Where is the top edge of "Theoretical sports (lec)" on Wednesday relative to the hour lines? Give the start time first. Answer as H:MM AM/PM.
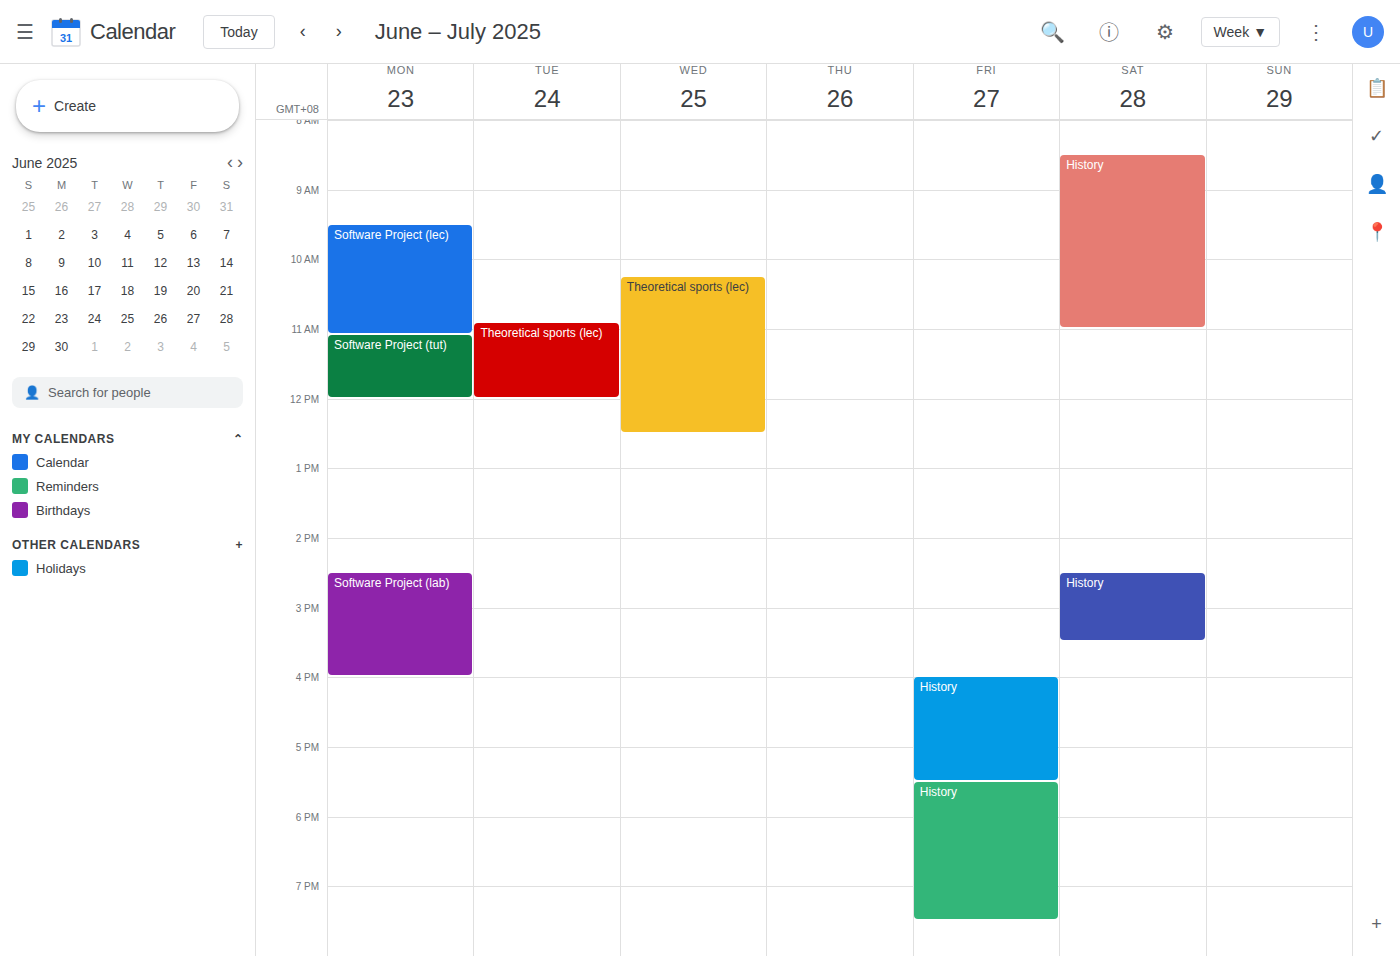
10:15 AM -- neither: a quarter of the way from the 10 AM line to the 11 AM line.